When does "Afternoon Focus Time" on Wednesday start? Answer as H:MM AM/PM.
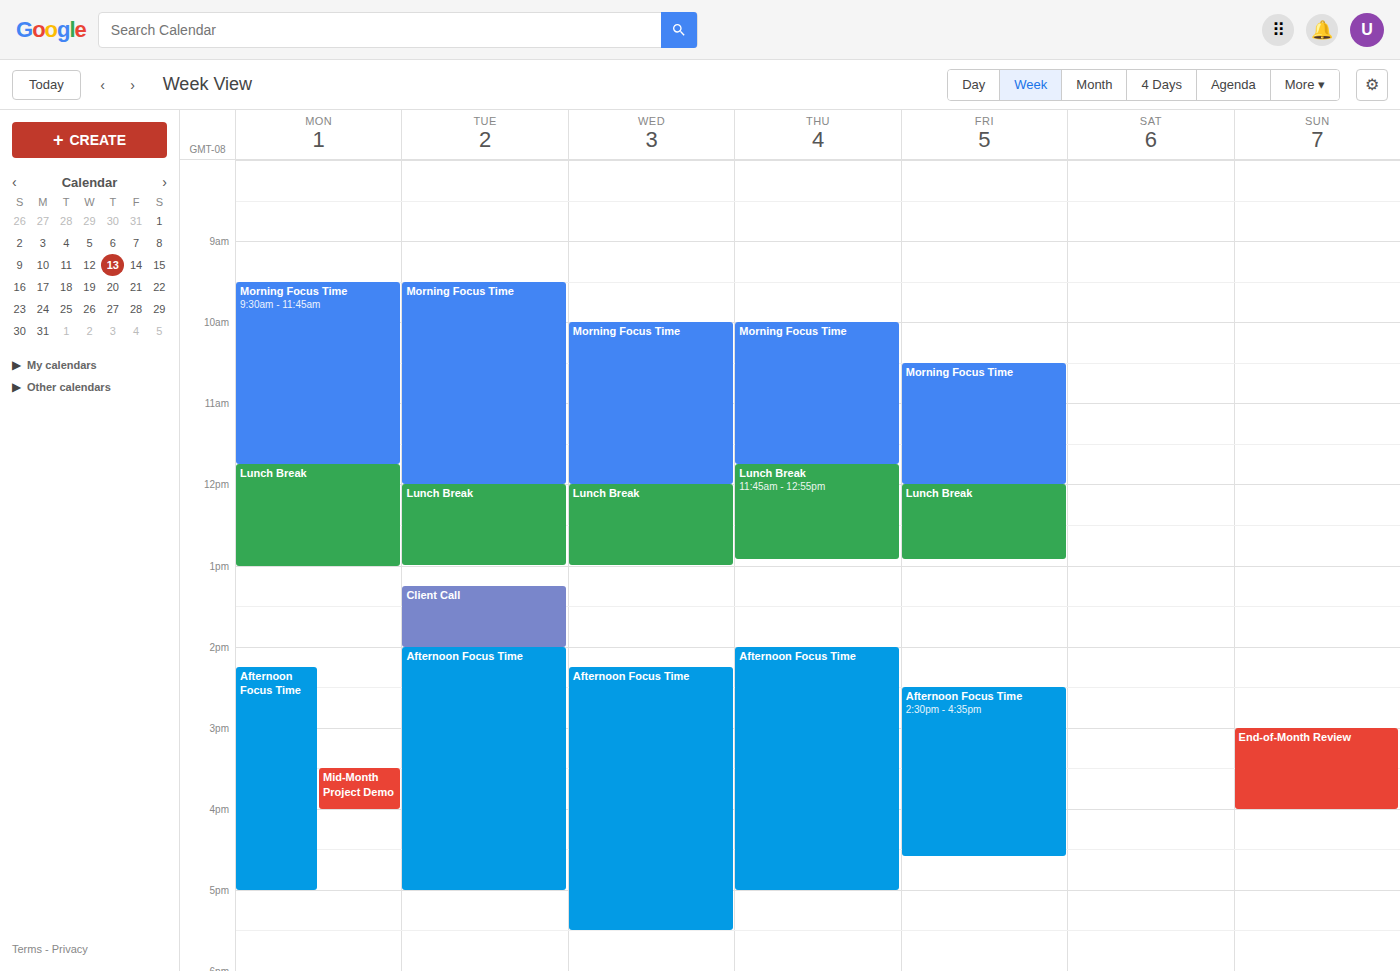
2:15 PM